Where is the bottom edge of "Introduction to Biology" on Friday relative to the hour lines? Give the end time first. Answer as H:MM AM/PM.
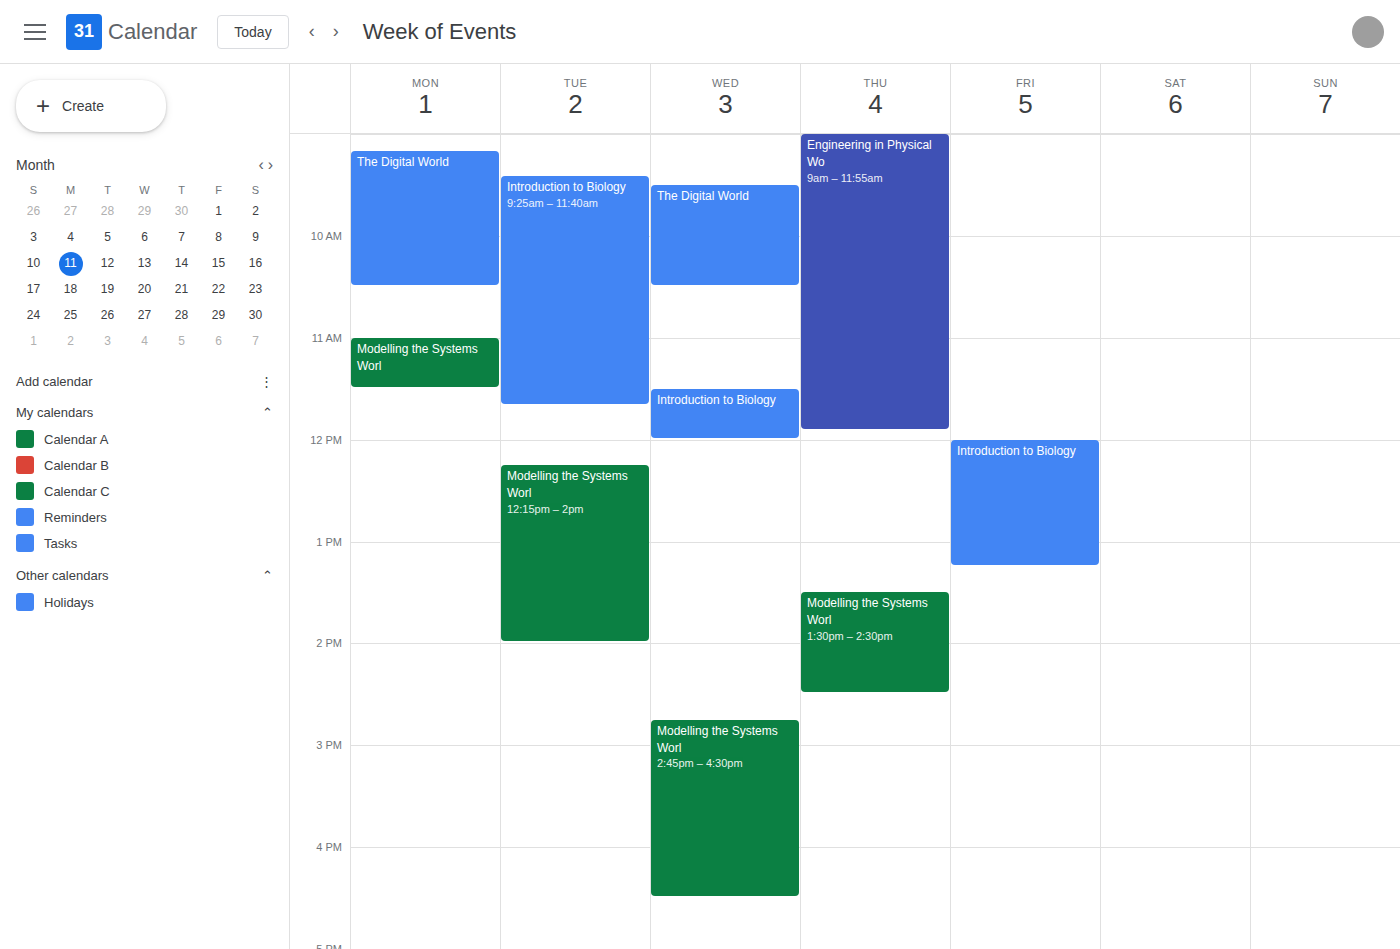
1:15 PM -- neither: a quarter of the way from the 1 PM line to the 2 PM line.